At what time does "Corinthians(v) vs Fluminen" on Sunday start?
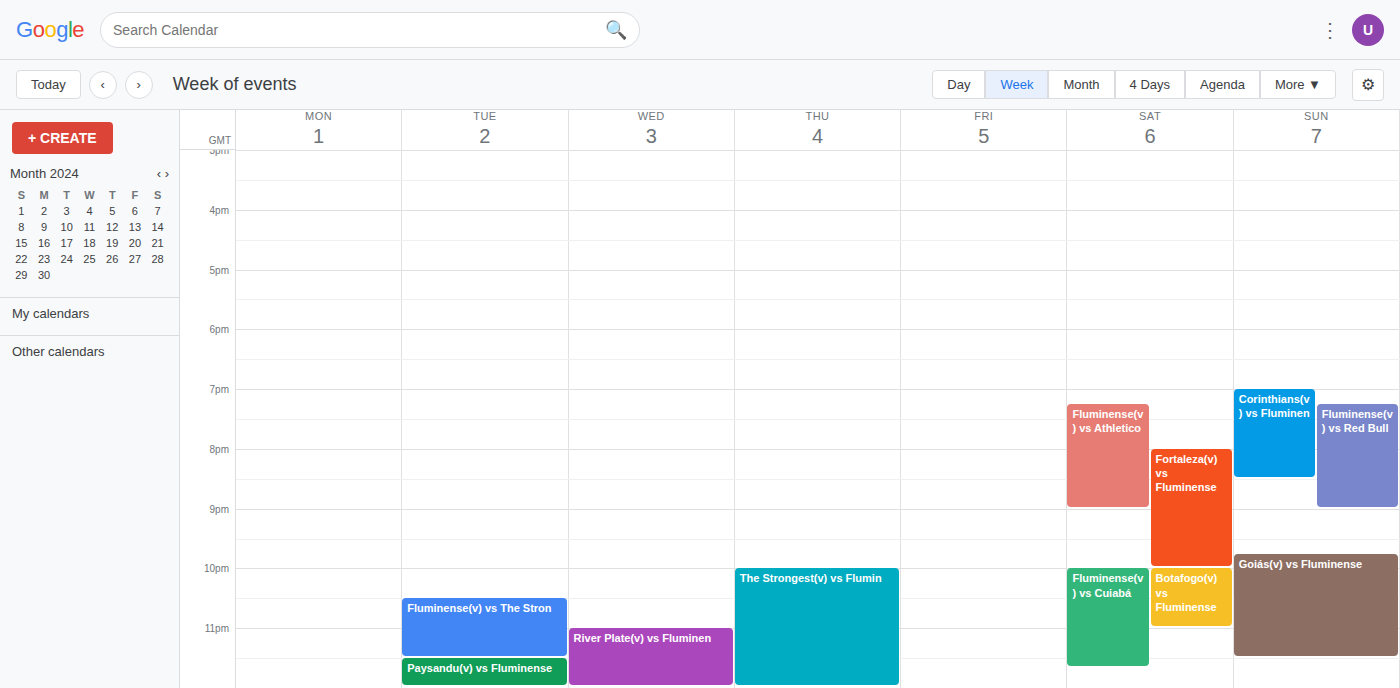
7:00 PM